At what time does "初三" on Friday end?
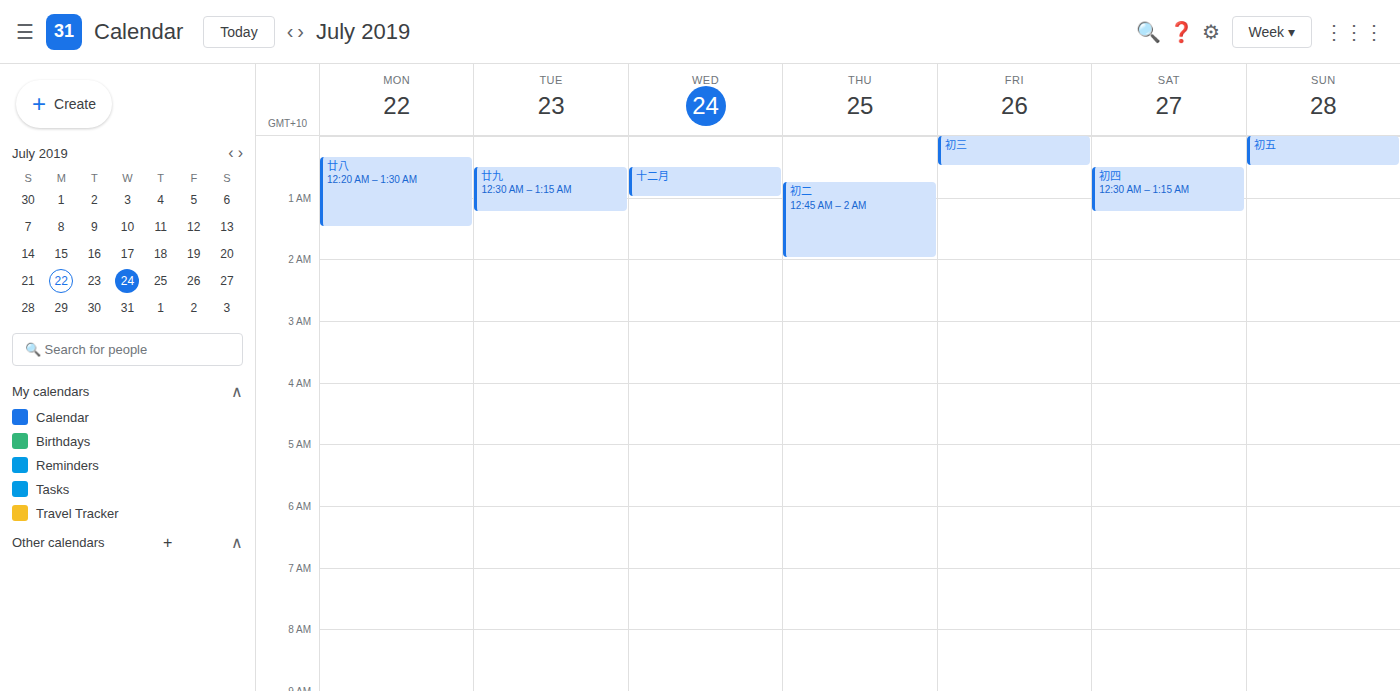
00:30